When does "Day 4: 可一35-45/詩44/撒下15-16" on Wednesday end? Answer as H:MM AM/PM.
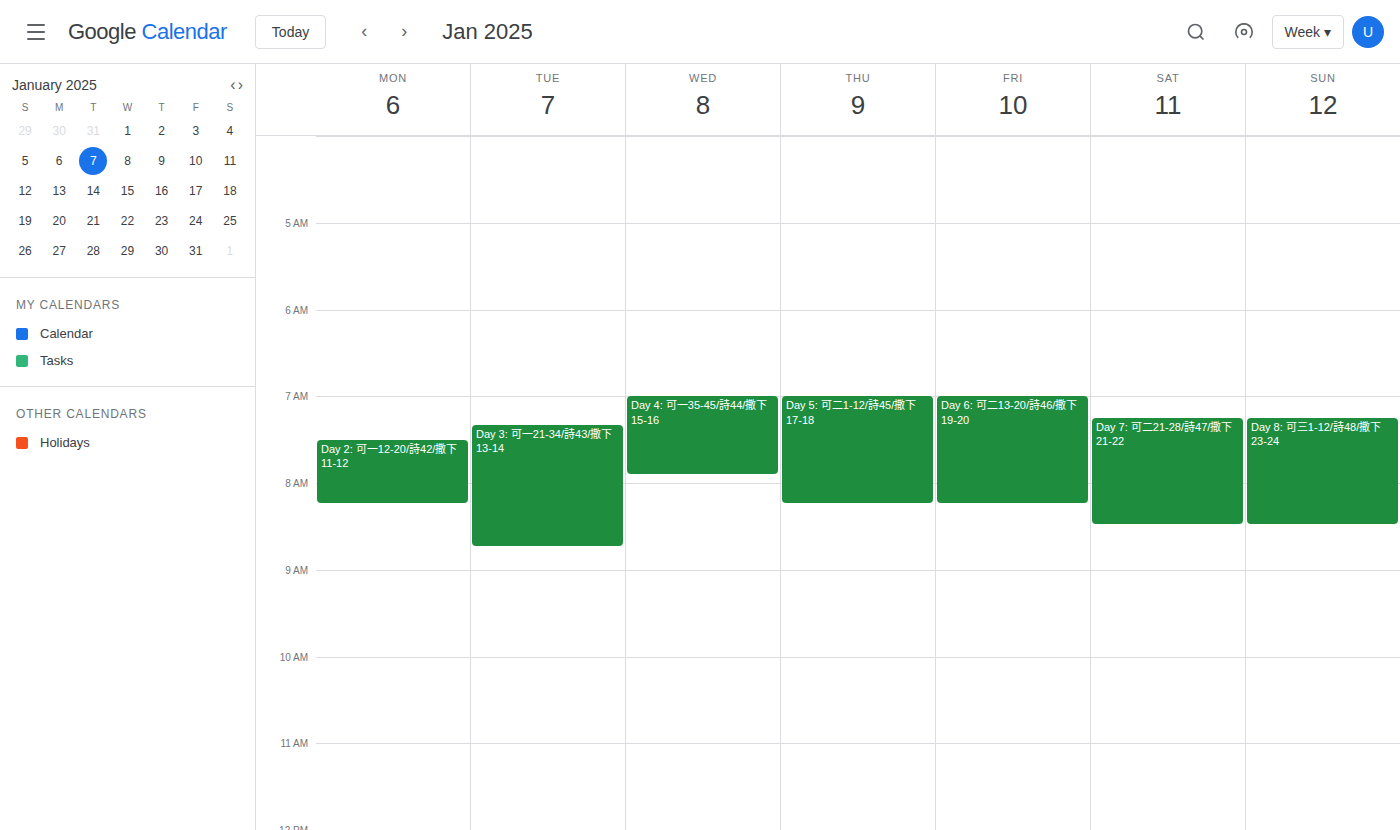
7:55 AM